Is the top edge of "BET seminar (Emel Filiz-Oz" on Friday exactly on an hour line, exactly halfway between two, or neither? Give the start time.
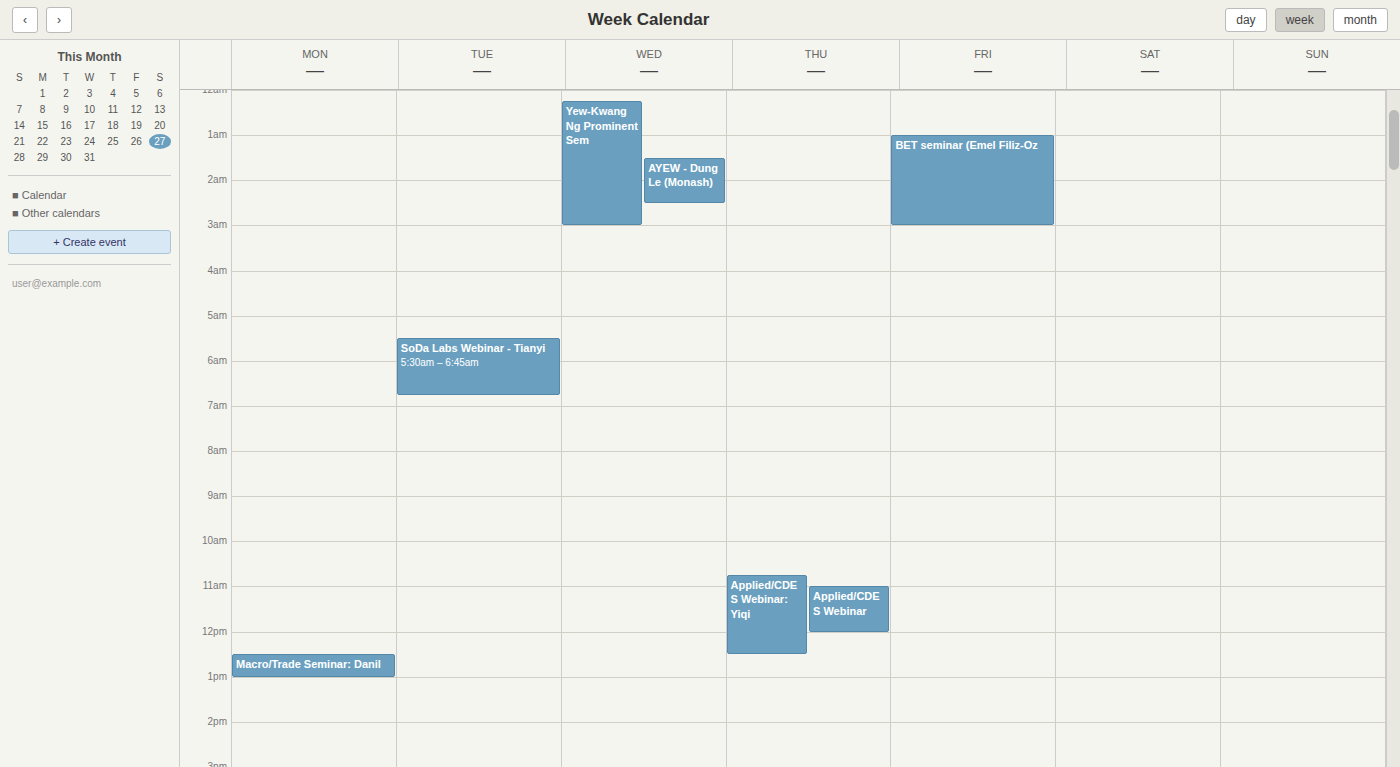
1:00 AM -- exactly on the 1 AM line.